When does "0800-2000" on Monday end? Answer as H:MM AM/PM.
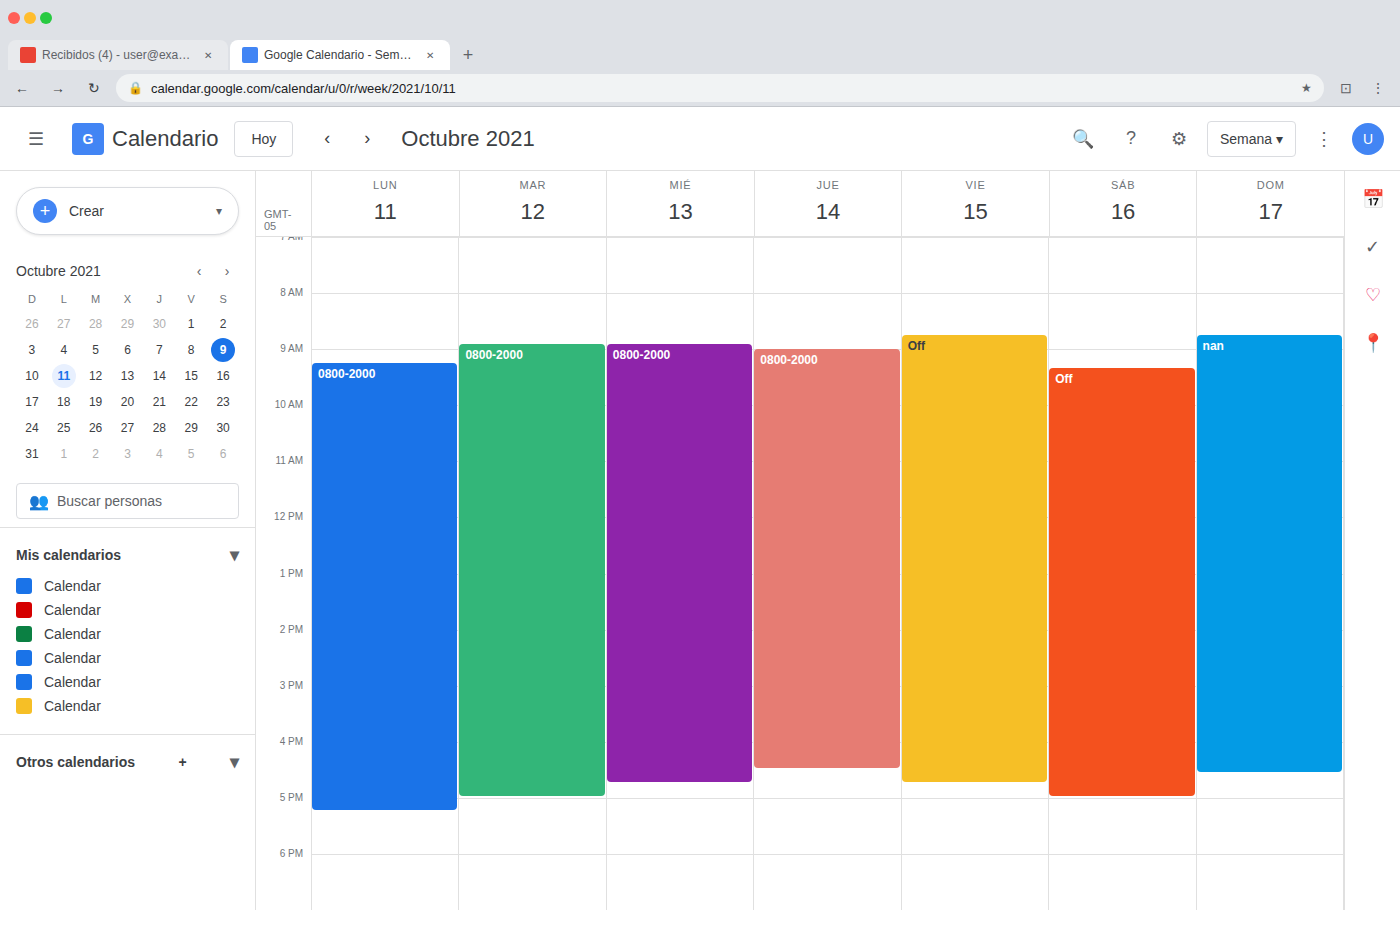
5:15 PM